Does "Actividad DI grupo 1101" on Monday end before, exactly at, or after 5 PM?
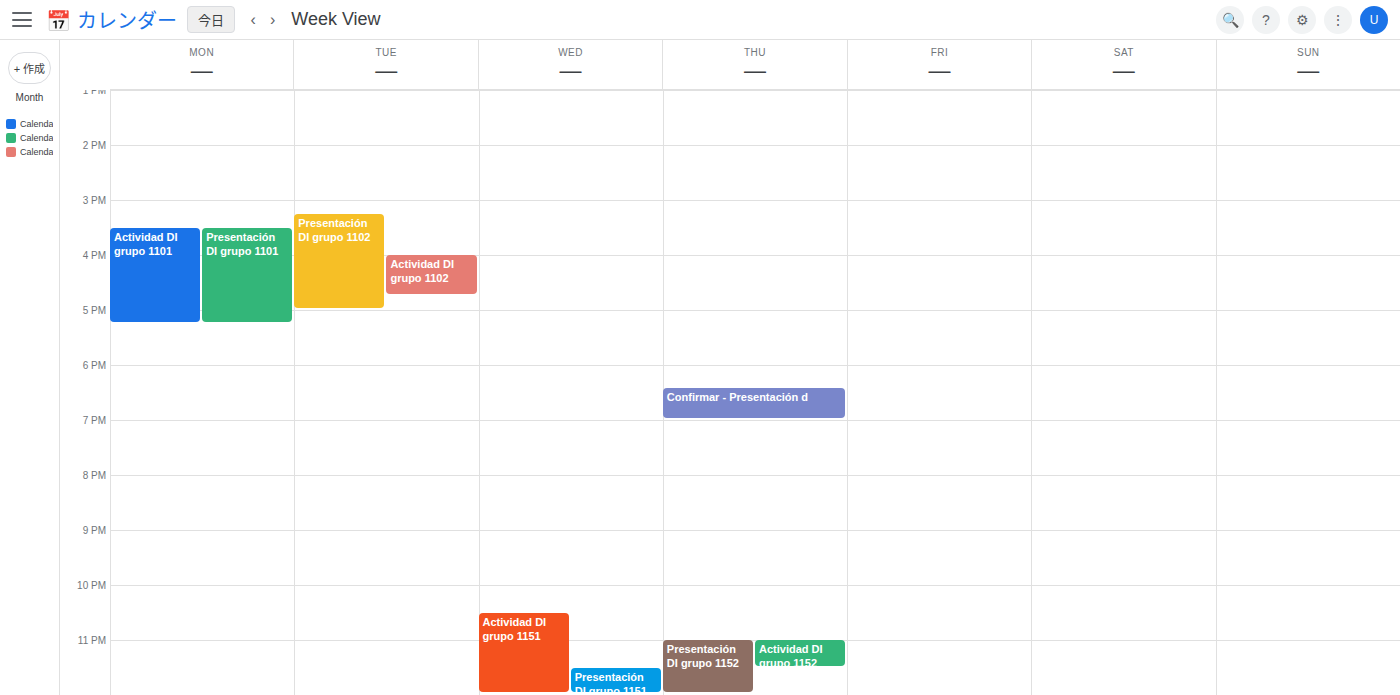
5:15 PM -- after 5 PM, 15 minutes below the 5 PM line.